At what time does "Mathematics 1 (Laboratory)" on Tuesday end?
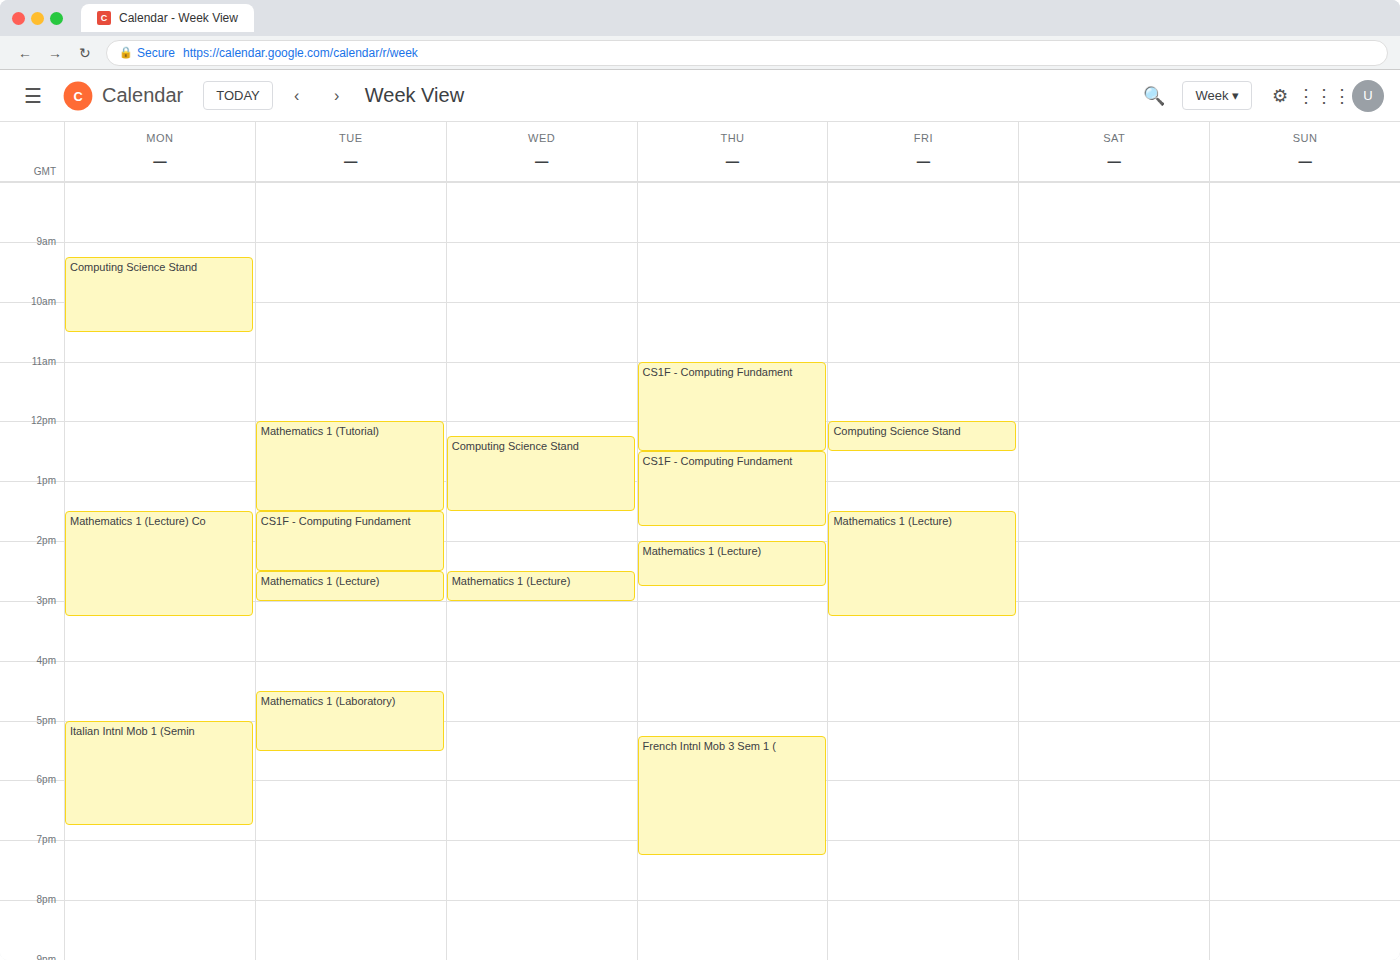
5:30 PM